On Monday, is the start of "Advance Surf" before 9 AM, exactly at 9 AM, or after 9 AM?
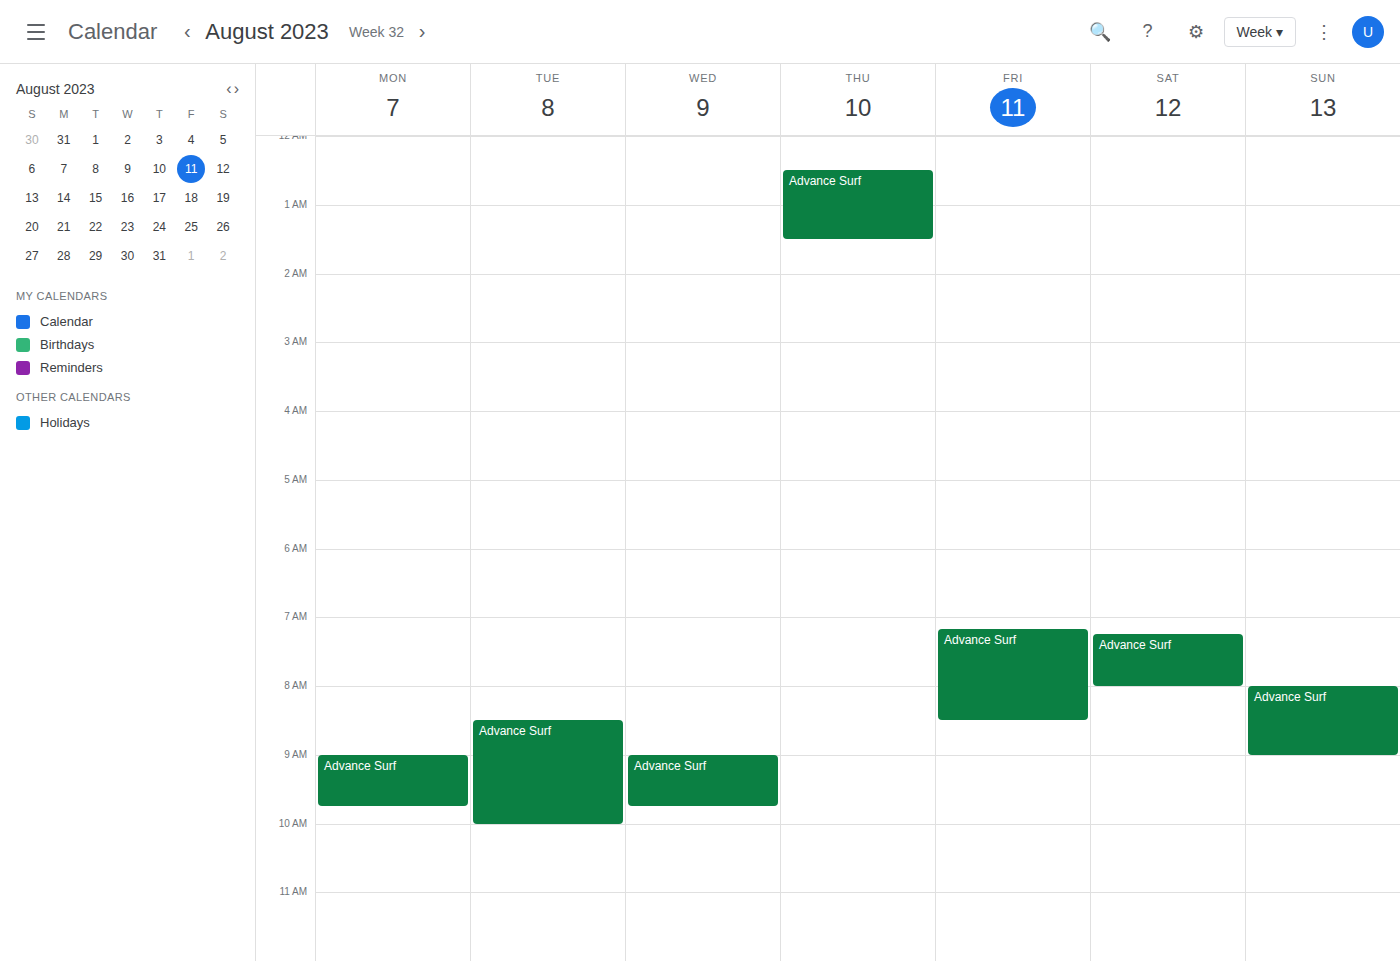
9:00 AM -- exactly at 9 AM, on the 9 AM line.